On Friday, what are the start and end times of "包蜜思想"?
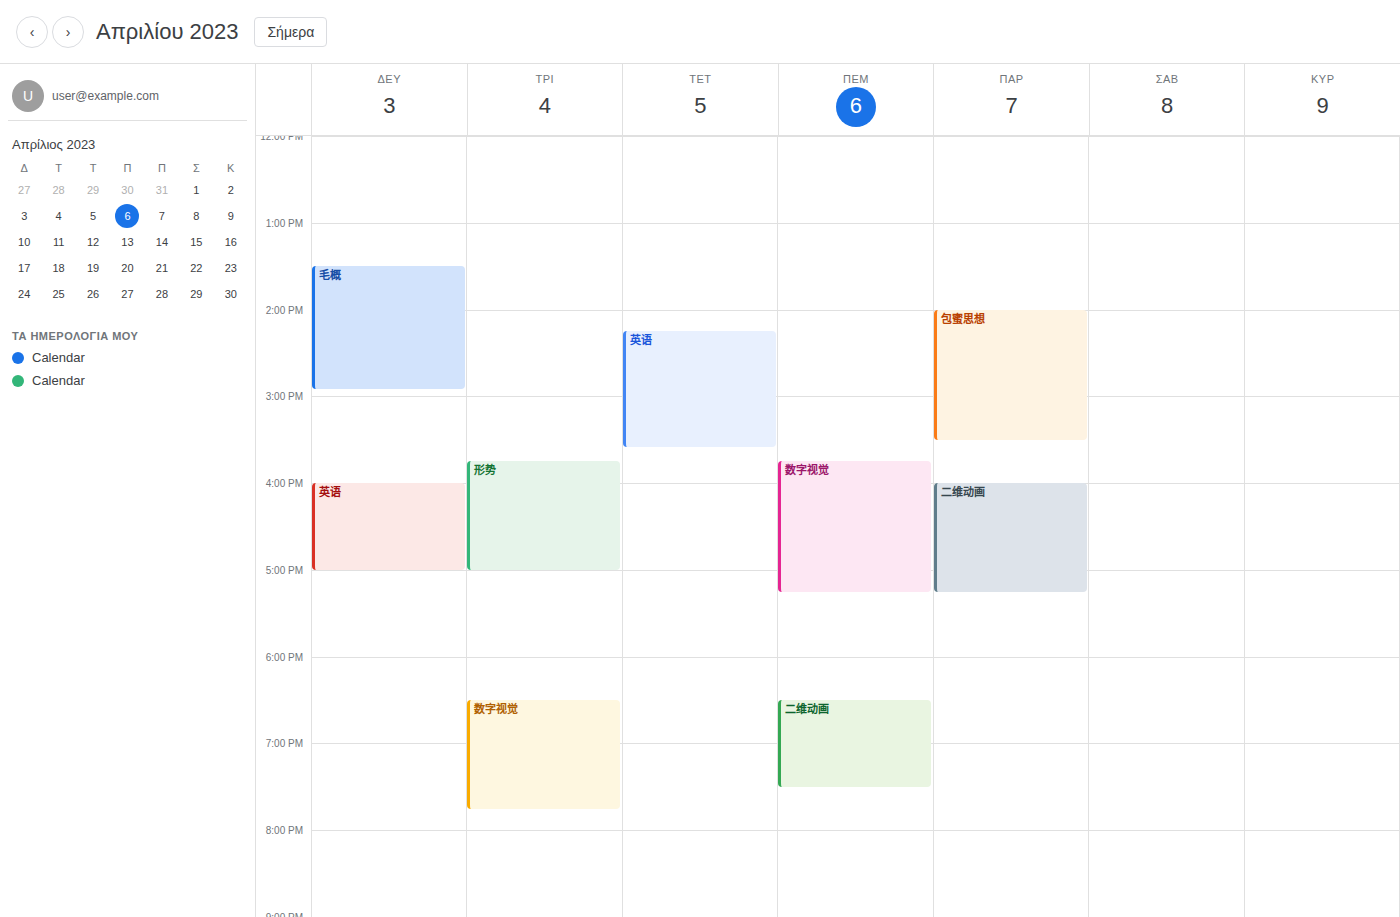
2:00 PM to 3:30 PM